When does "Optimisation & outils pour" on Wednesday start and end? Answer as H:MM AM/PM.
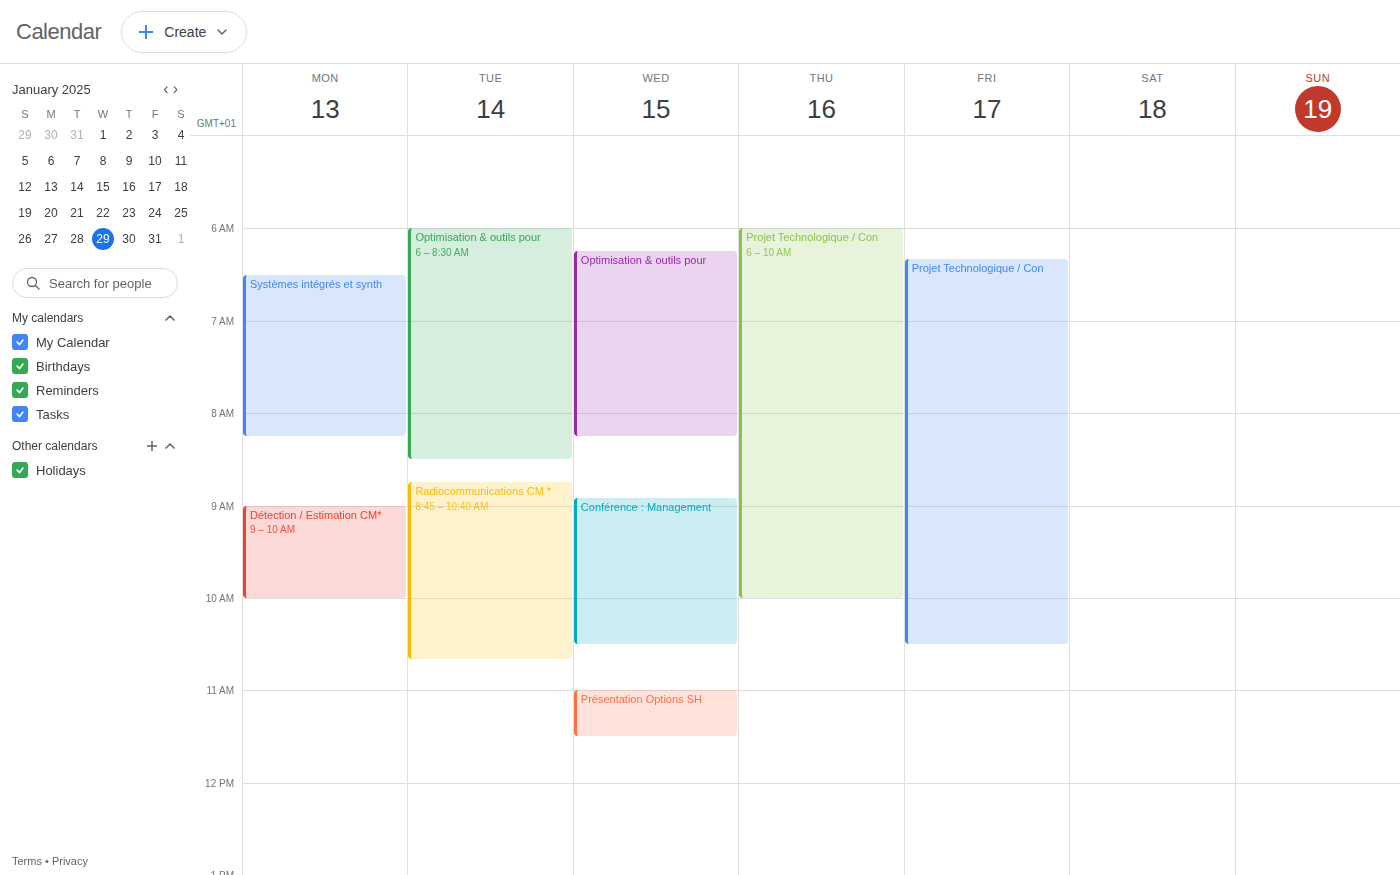
6:15 AM to 8:15 AM